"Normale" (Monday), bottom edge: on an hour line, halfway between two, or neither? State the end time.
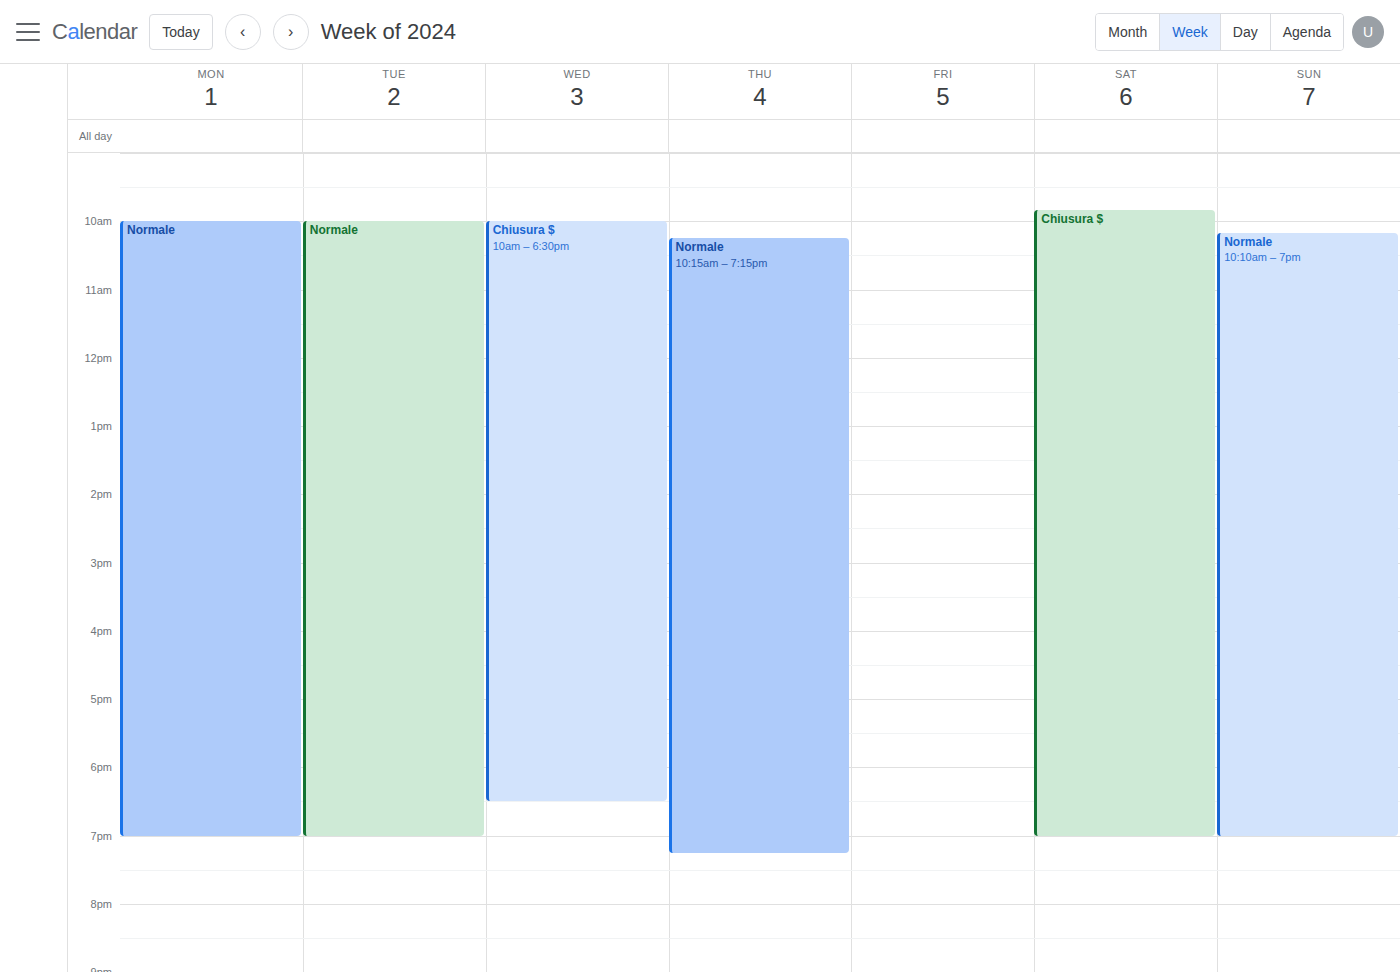
7:00 PM -- exactly on the 7 PM line.